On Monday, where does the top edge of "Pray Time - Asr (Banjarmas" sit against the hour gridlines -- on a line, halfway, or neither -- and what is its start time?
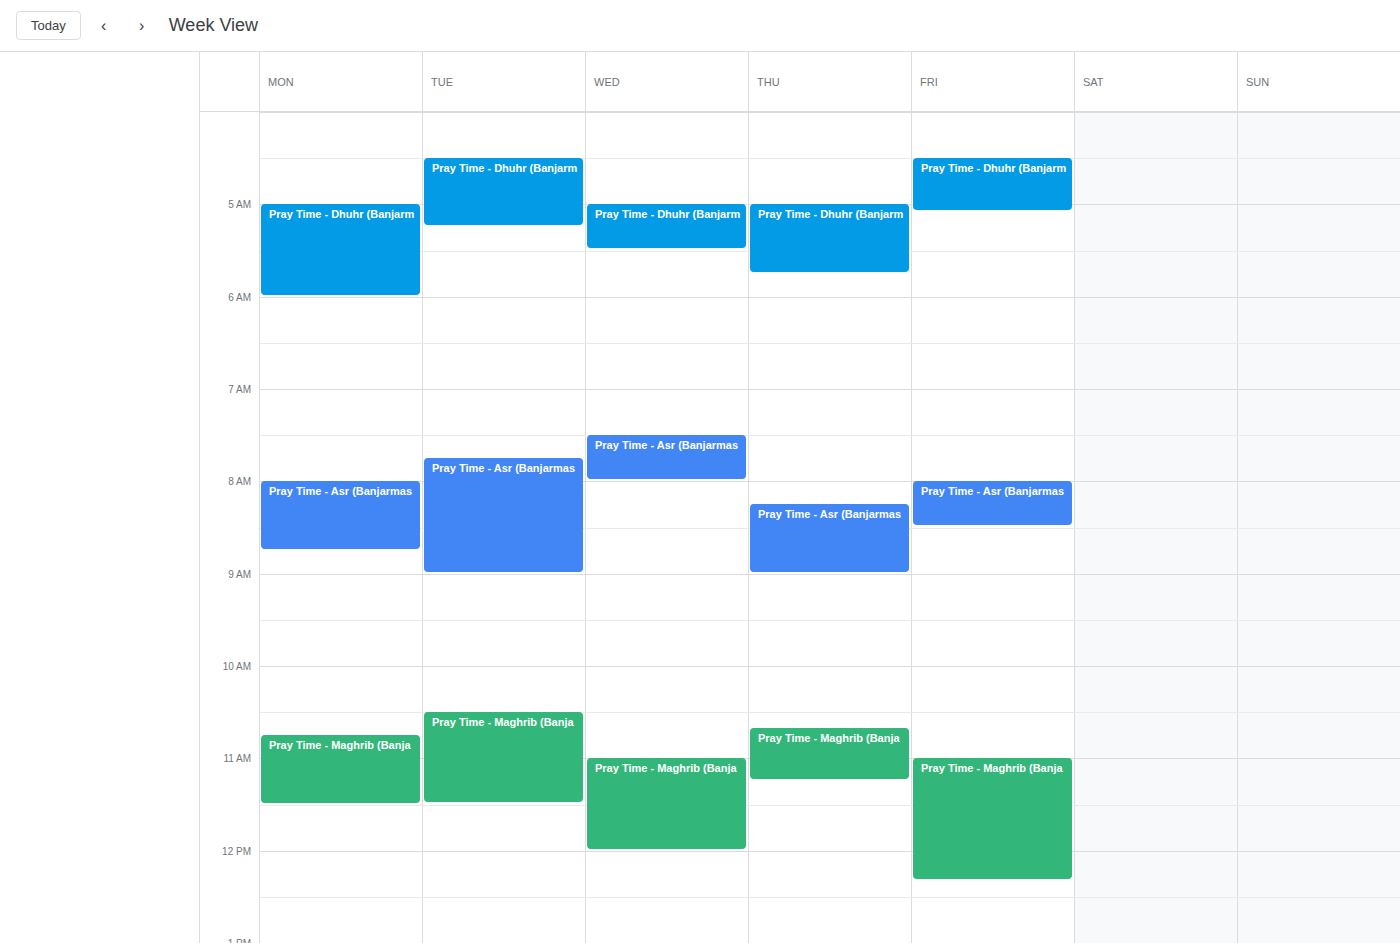
8:00 AM -- exactly on the 8 AM line.